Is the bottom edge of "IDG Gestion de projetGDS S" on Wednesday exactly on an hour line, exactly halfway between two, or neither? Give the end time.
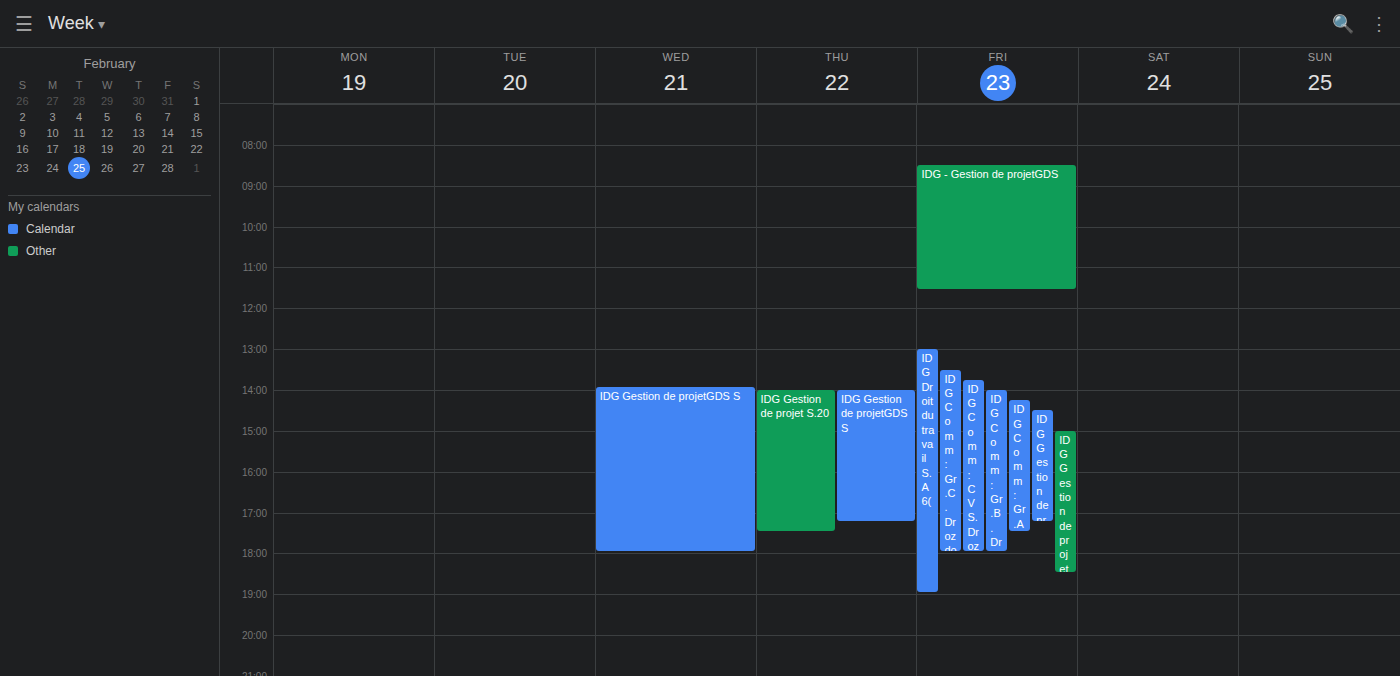
6:00 PM -- exactly on the 6 PM line.